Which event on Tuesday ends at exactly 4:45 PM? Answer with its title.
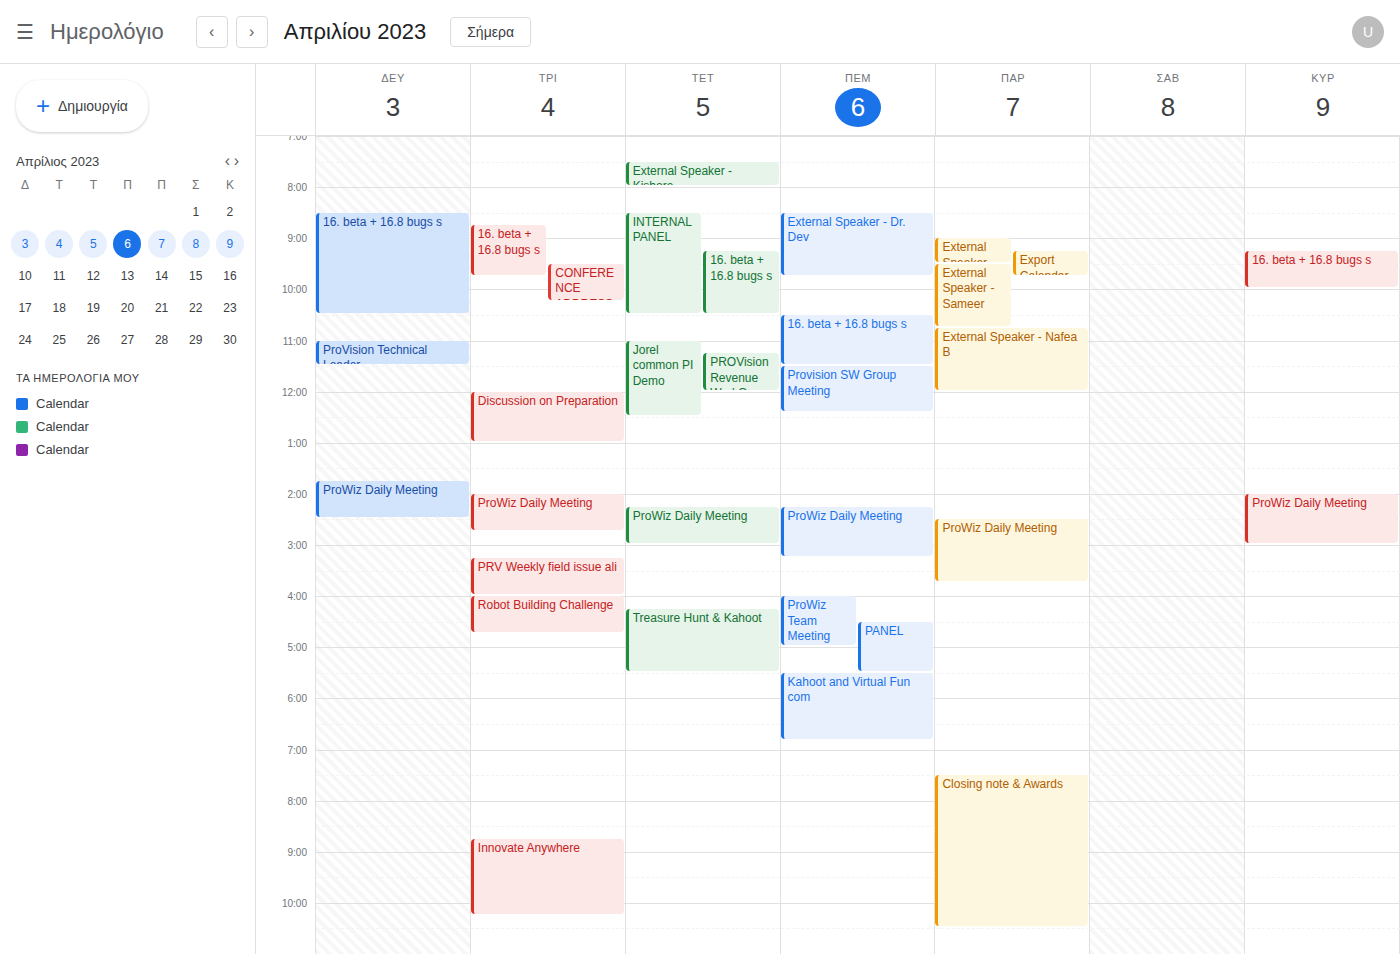
"Robot Building Challenge"